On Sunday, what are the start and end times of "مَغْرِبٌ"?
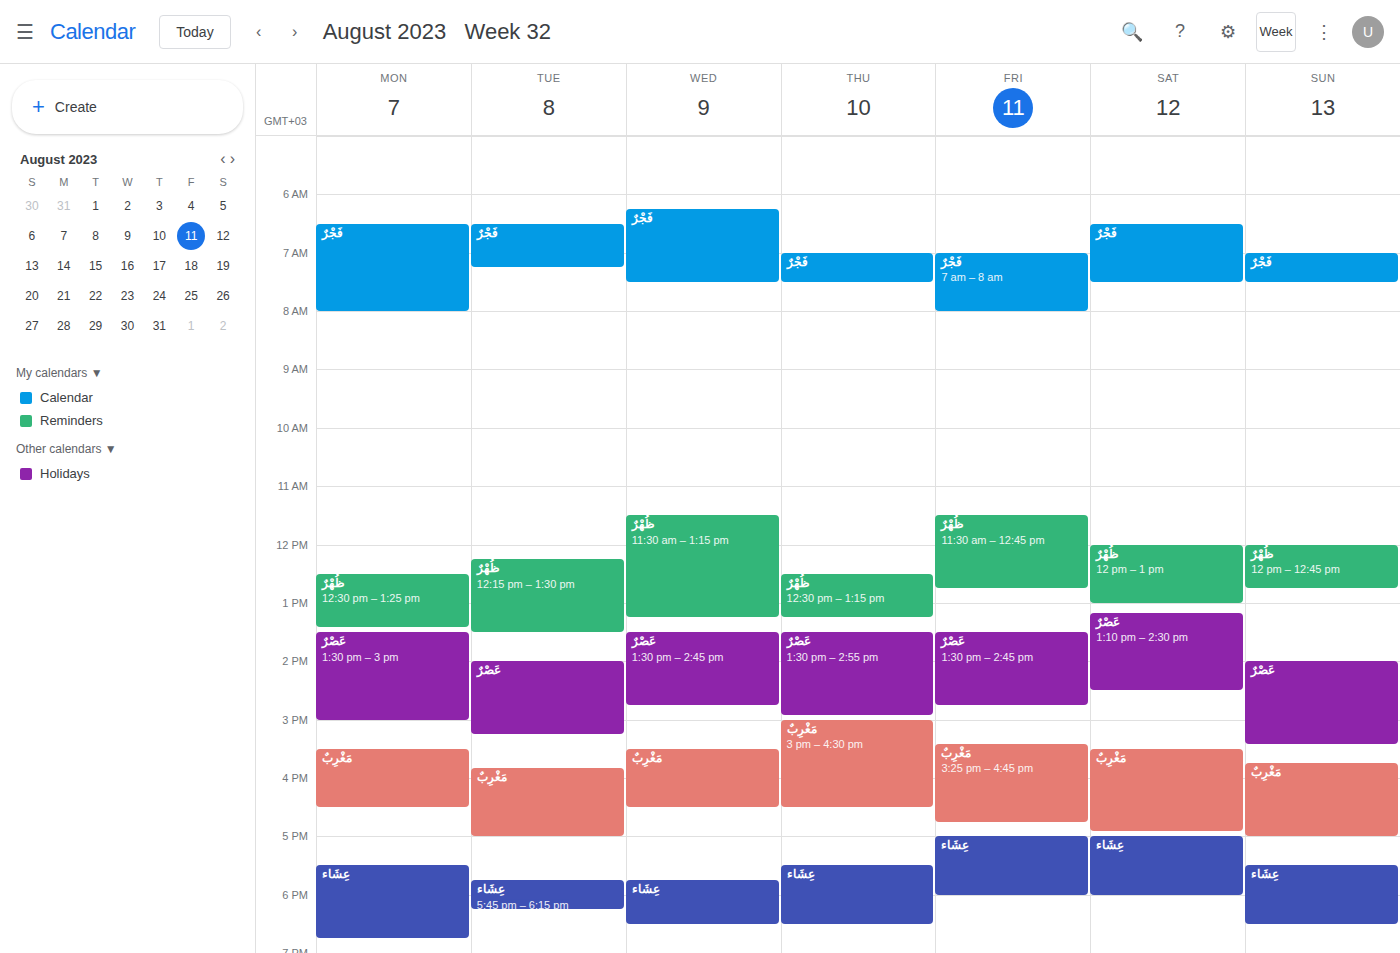
3:45 PM to 5:00 PM